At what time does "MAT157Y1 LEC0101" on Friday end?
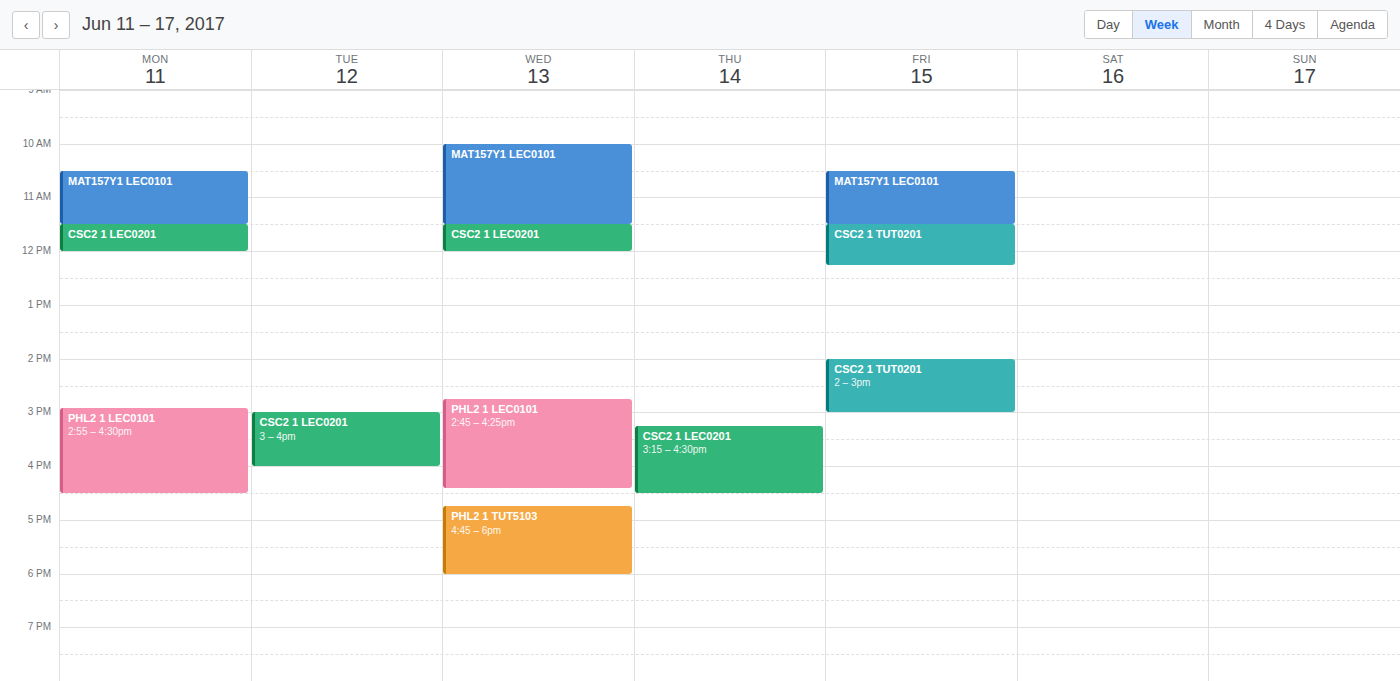
11:30 AM